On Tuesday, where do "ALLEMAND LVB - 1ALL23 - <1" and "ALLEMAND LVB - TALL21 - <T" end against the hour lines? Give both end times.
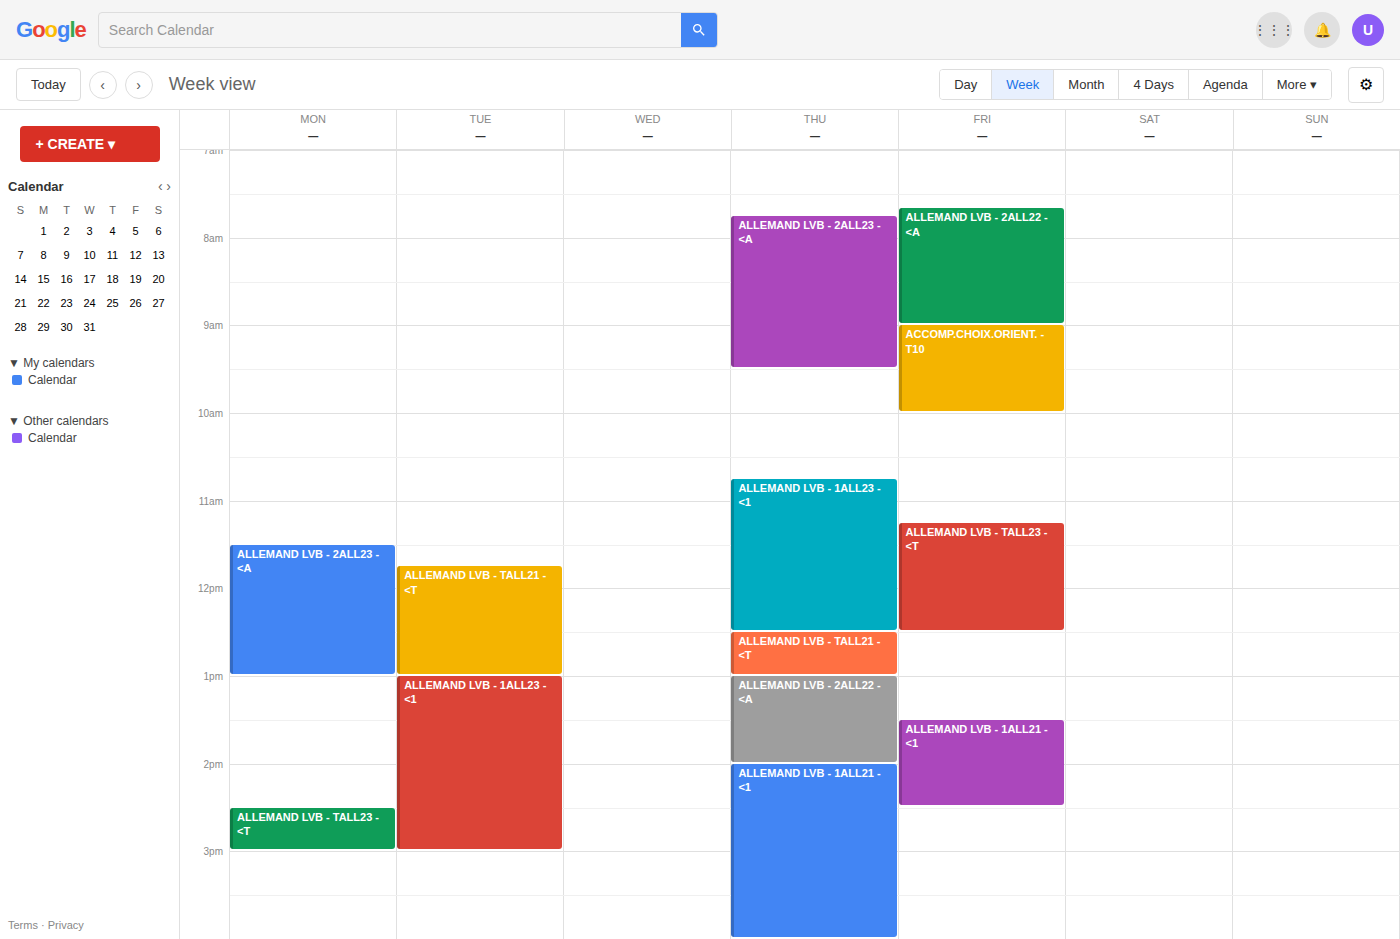
"ALLEMAND LVB - 1ALL23 - <1": 3:00 PM, exactly on the 3 PM line. "ALLEMAND LVB - TALL21 - <T": 1:00 PM, exactly on the 1 PM line.